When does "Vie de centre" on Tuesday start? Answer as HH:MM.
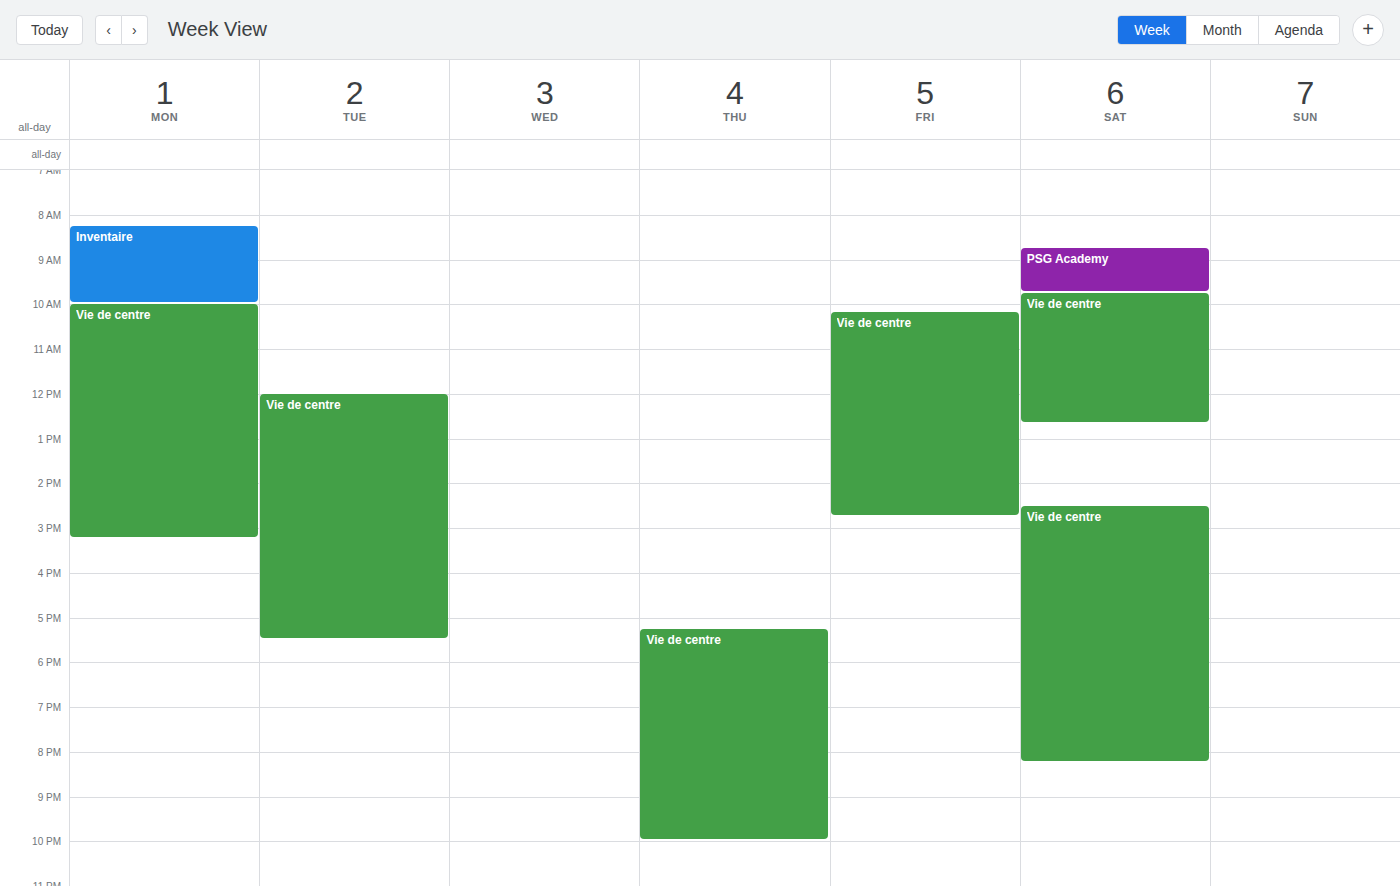
12:00